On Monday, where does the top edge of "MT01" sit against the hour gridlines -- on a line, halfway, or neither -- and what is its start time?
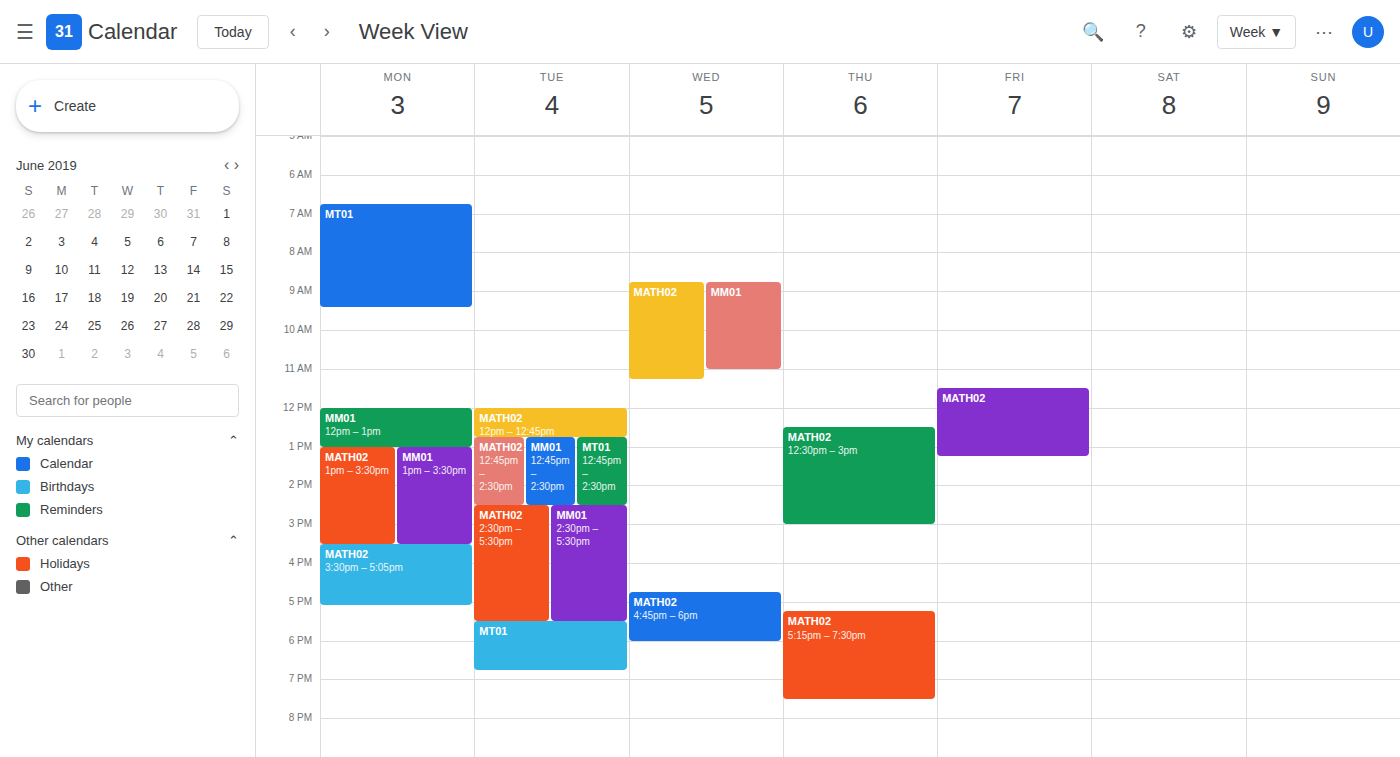
06:45 -- neither: three quarters of the way from the 06:00 line to the 07:00 line.